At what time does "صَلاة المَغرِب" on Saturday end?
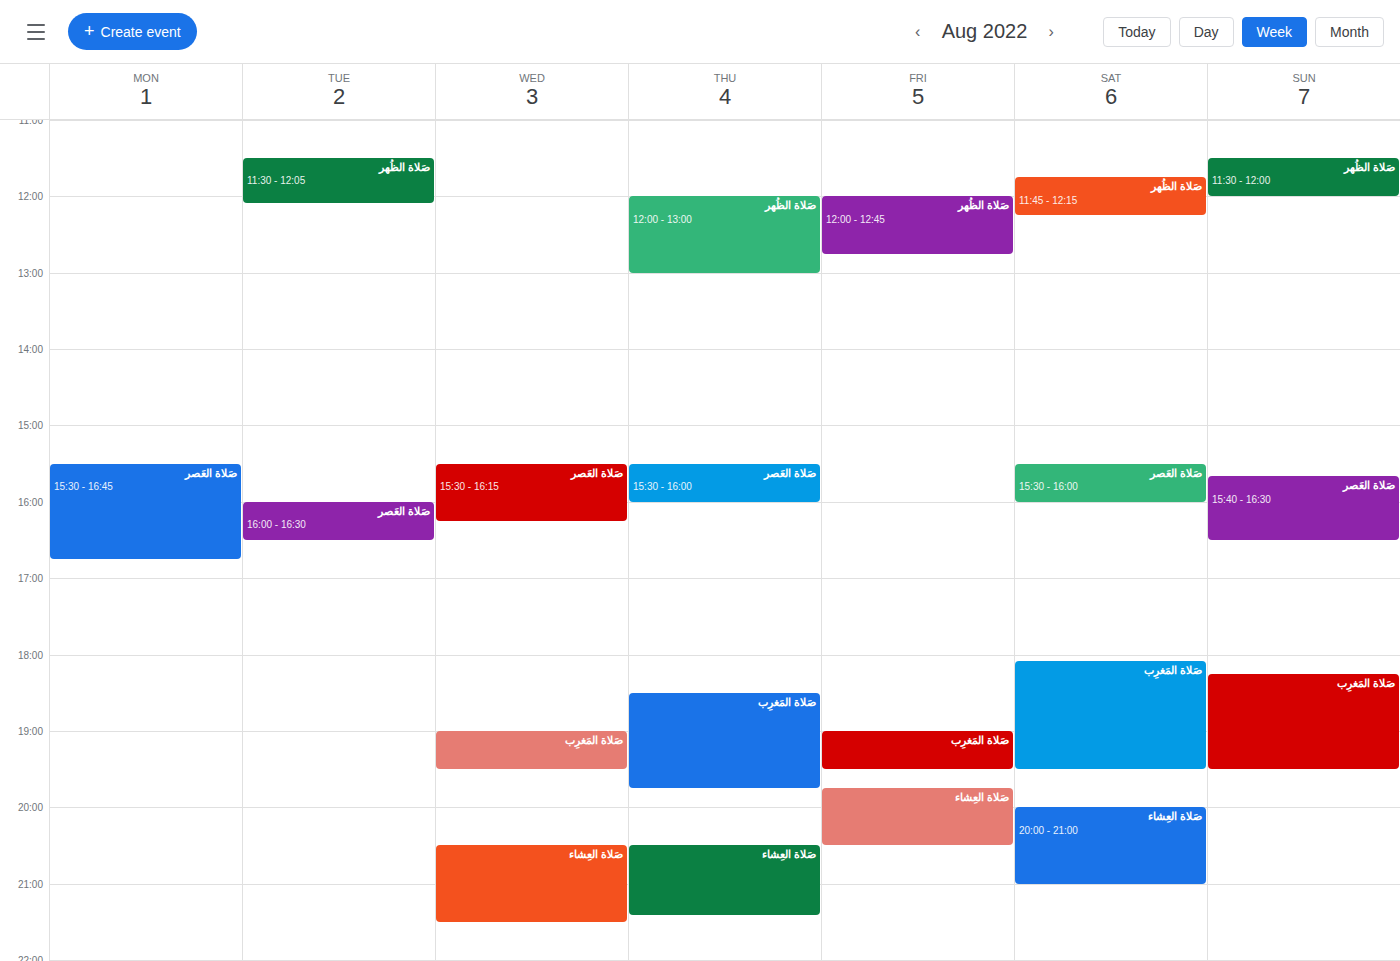
7:30 PM